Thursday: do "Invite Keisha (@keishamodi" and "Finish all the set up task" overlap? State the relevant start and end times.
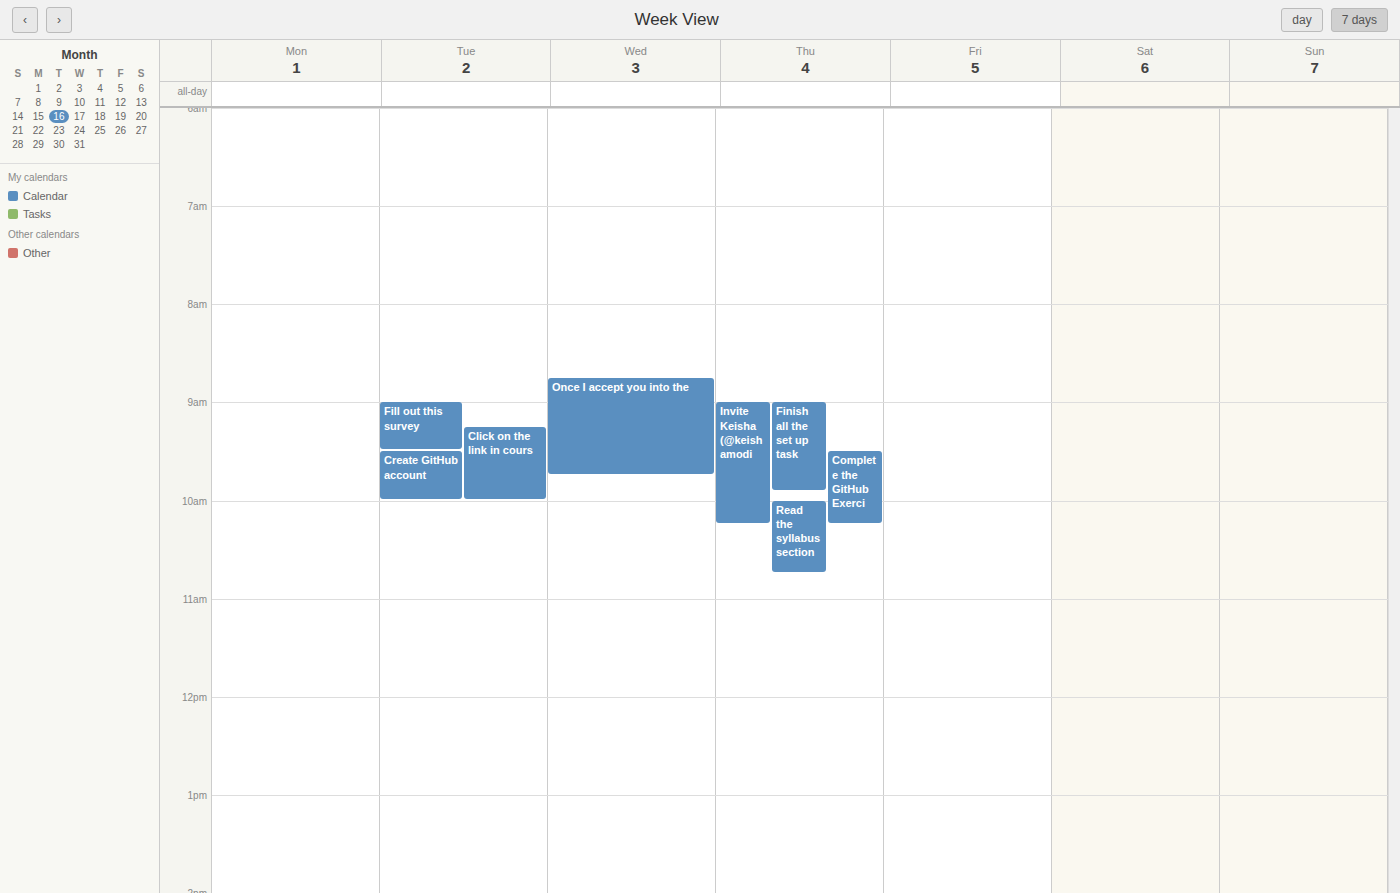
"Finish all the set up task" runs 9:00 AM to 9:55 AM, inside "Invite Keisha (@keishamodi" -- they overlap.